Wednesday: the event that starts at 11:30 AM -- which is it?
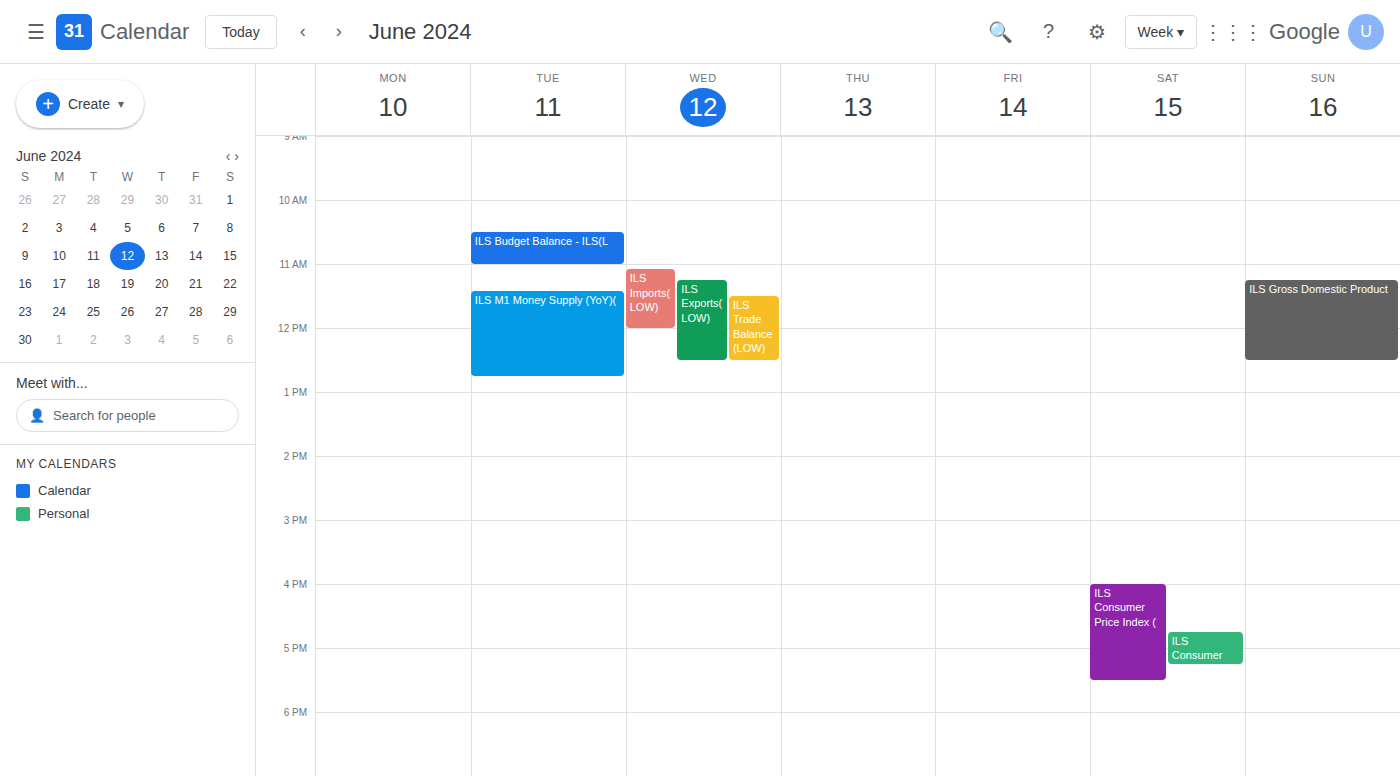
"ILS Trade Balance(LOW)"